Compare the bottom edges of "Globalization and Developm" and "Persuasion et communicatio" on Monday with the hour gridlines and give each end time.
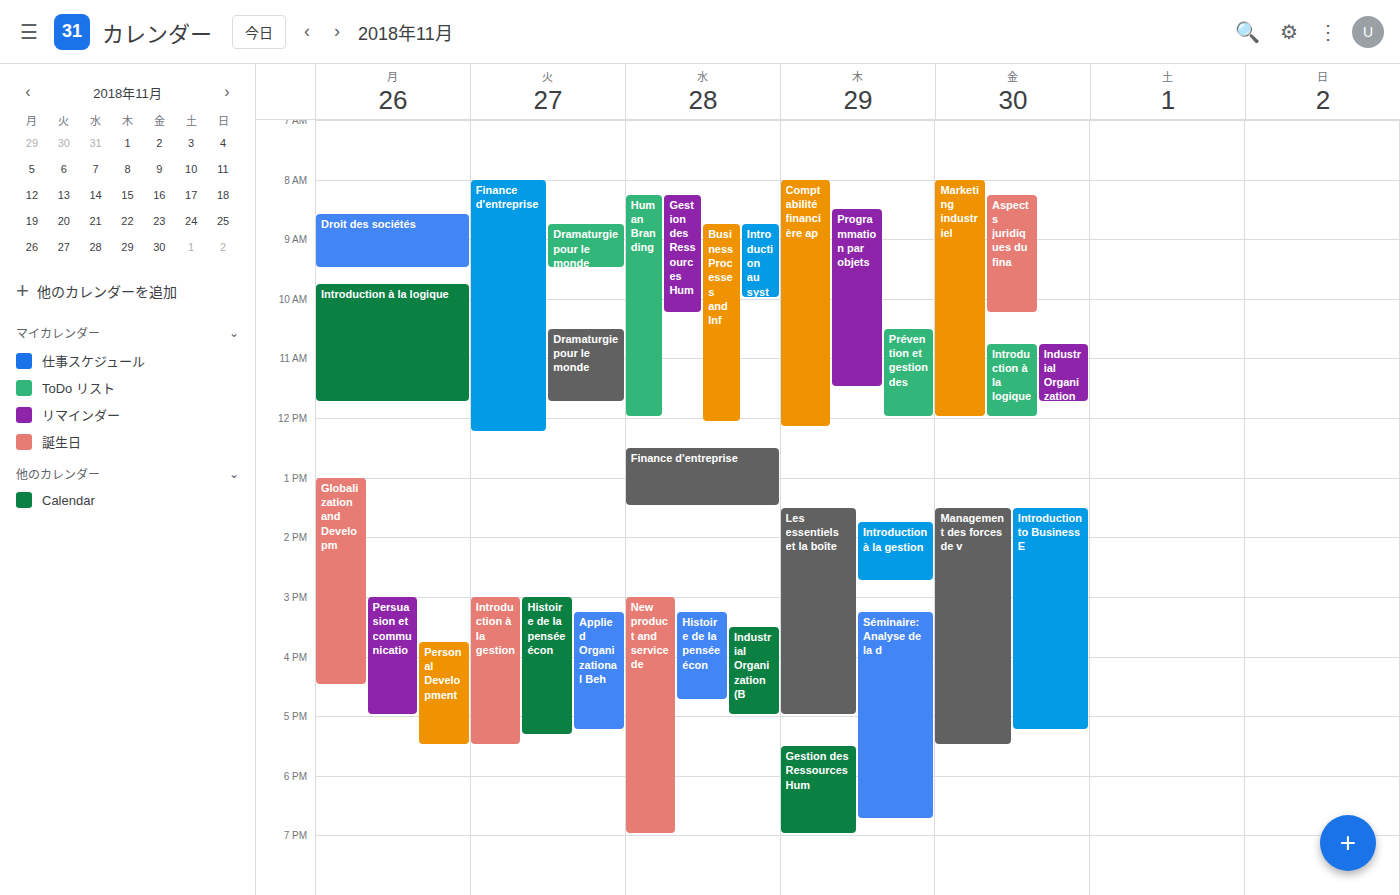
"Globalization and Developm": 4:30 PM, halfway between the 4 PM and 5 PM lines. "Persuasion et communicatio": 5:00 PM, exactly on the 5 PM line.